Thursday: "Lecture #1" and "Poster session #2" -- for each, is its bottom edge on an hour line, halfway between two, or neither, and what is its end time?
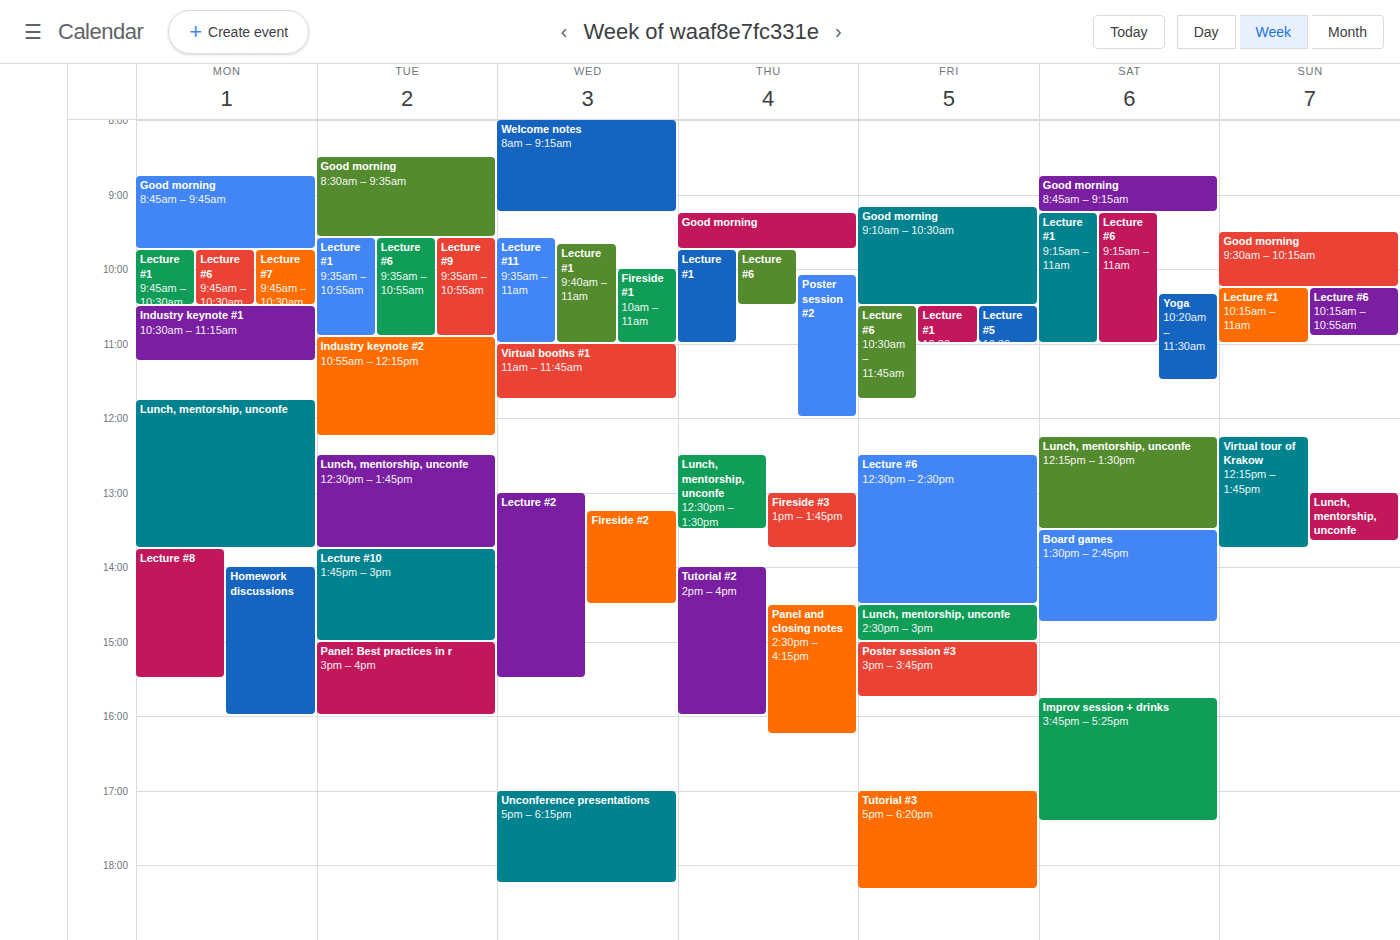
"Lecture #1": 11:00 AM, exactly on the 11 AM line. "Poster session #2": 12:00 PM, exactly on the 12 PM line.